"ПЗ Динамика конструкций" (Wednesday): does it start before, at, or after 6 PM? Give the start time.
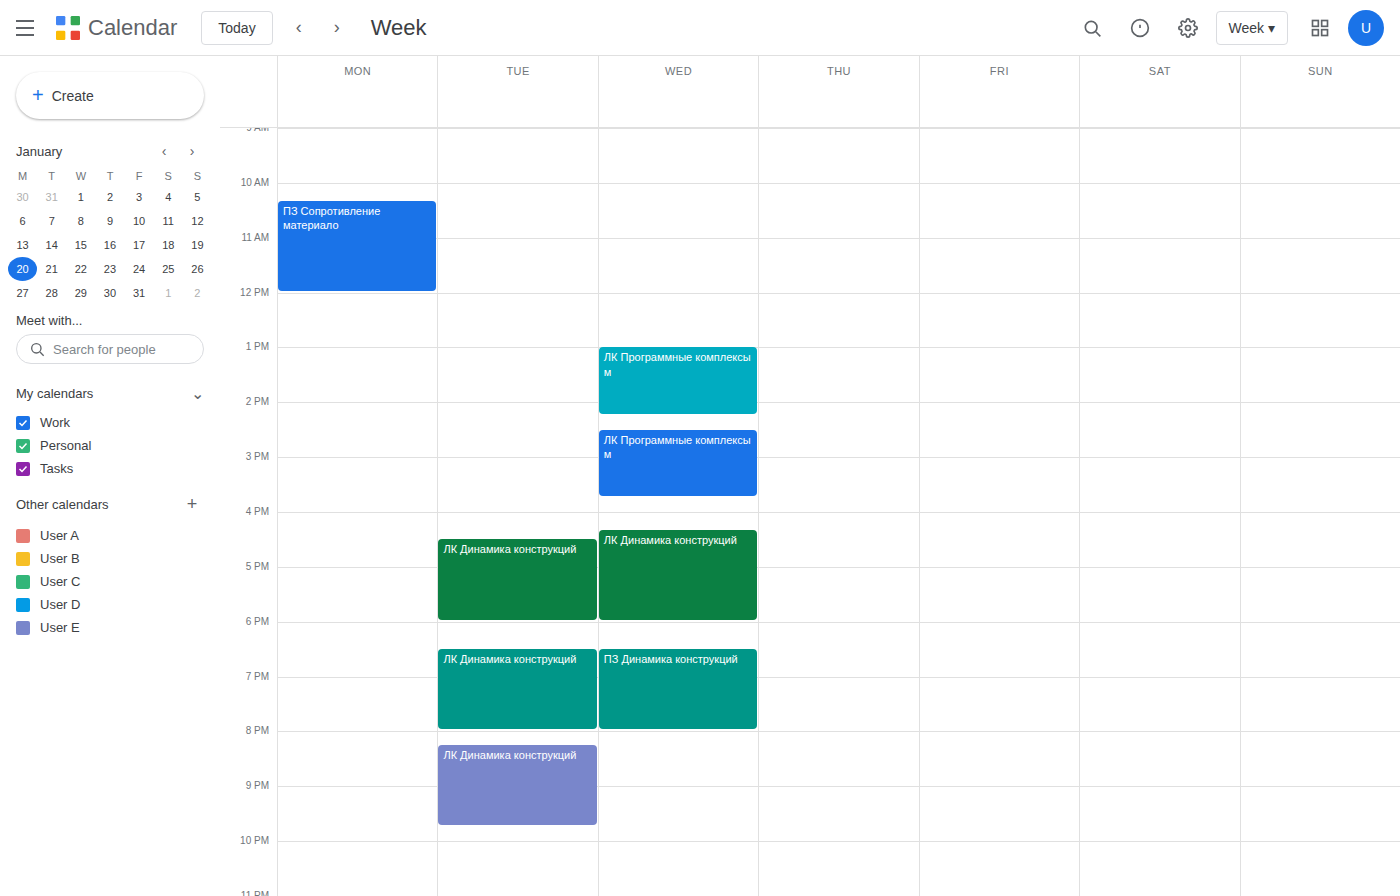
6:30 PM -- after 6 PM, 30 minutes below the 6 PM line.